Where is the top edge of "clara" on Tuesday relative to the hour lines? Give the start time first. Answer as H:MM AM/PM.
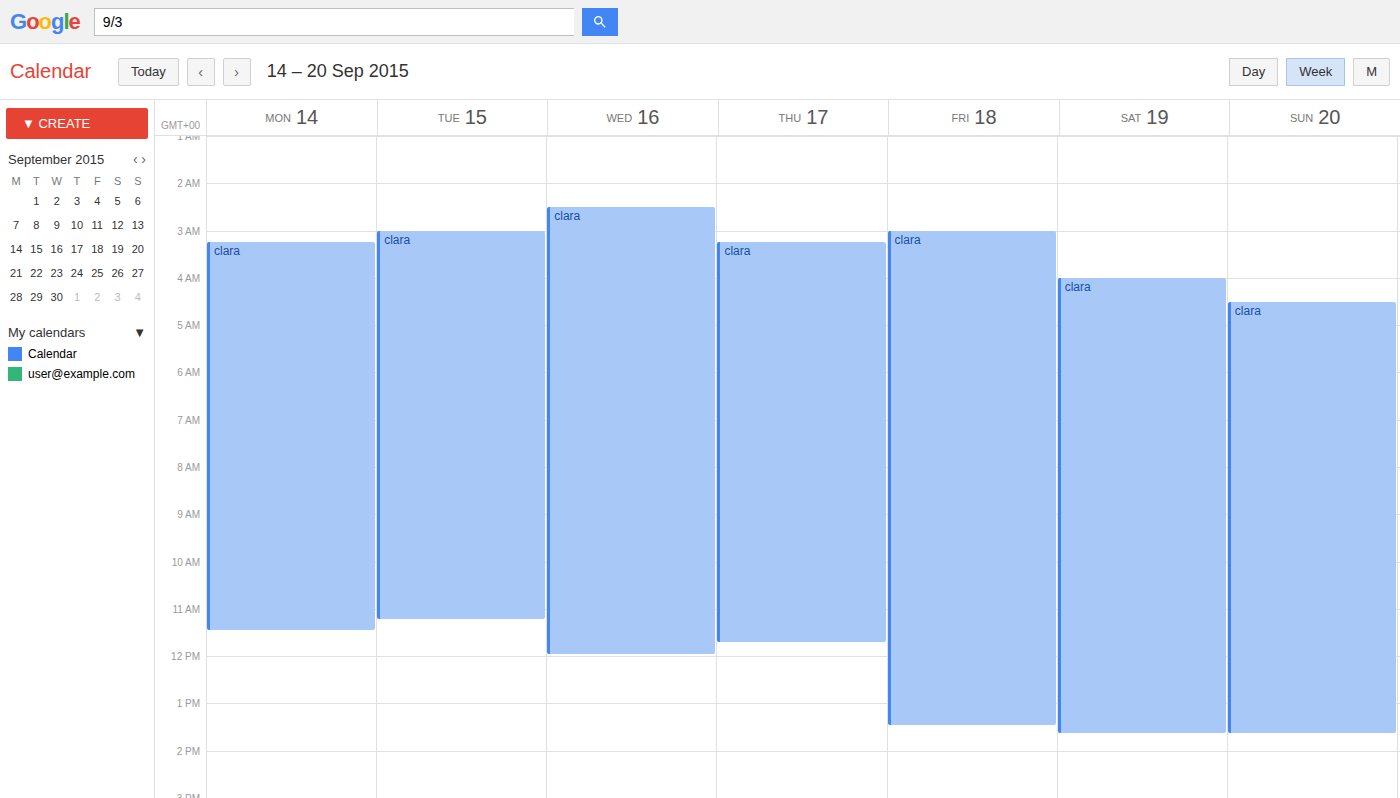
3:00 AM -- exactly on the 3 AM line.